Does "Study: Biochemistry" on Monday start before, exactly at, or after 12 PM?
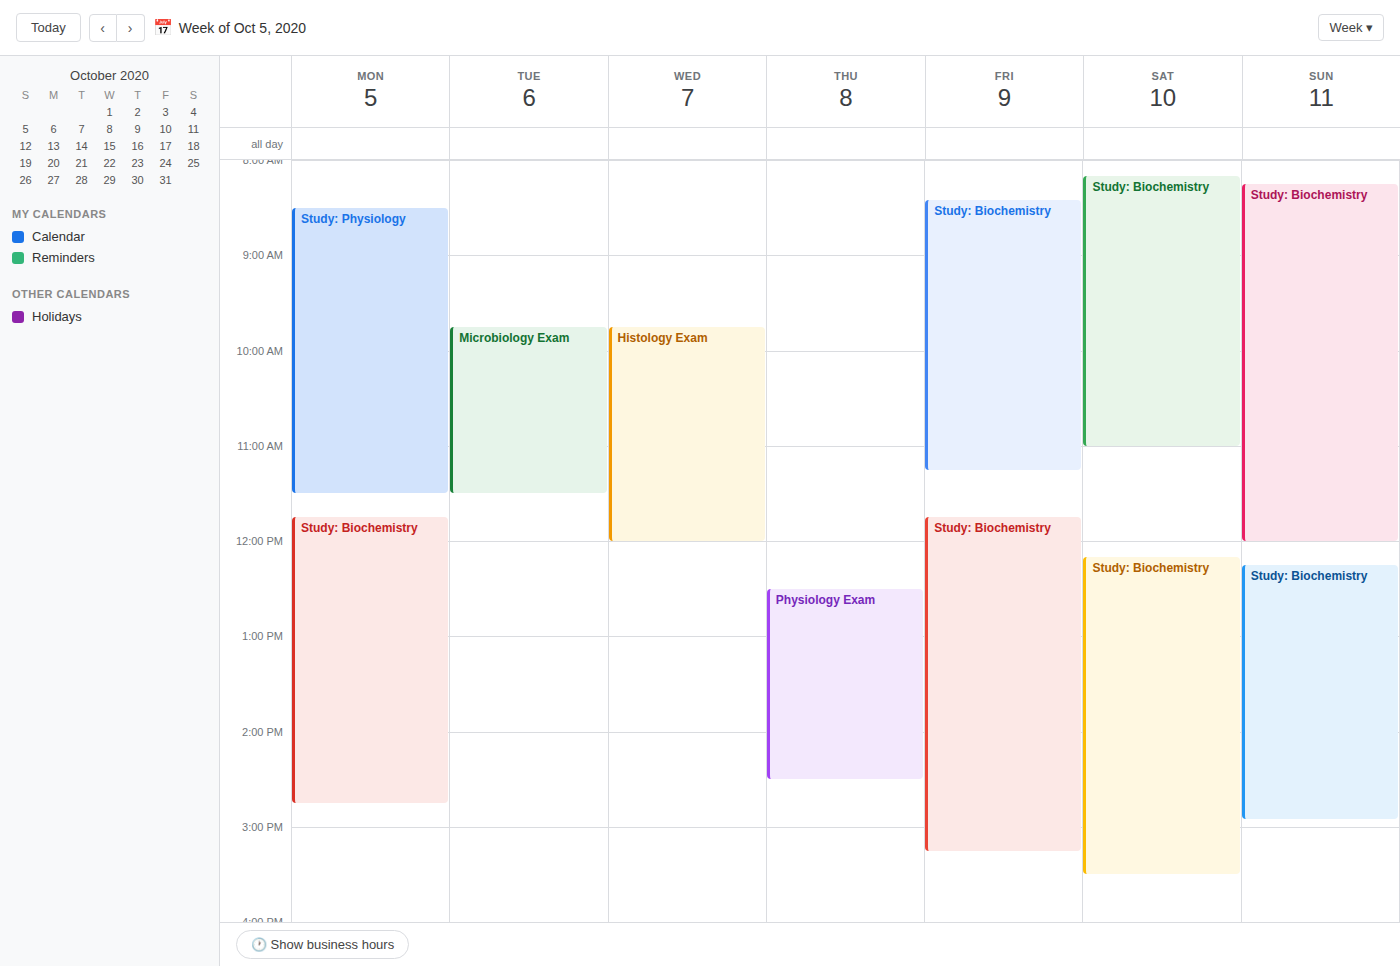
11:45 AM -- before 12 PM, 15 minutes above the 12 PM line.